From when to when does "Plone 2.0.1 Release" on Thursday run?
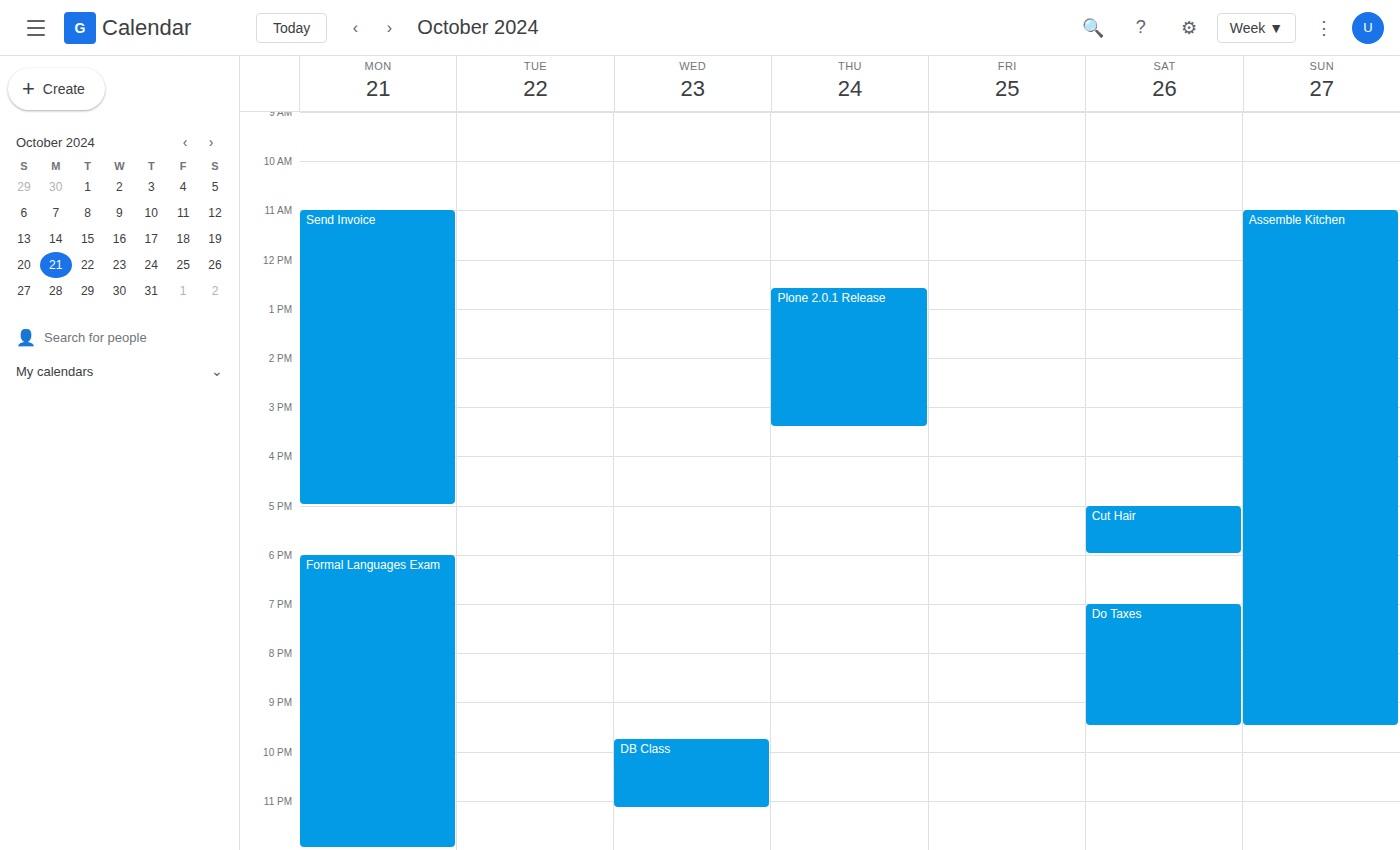
12:35 PM to 3:25 PM